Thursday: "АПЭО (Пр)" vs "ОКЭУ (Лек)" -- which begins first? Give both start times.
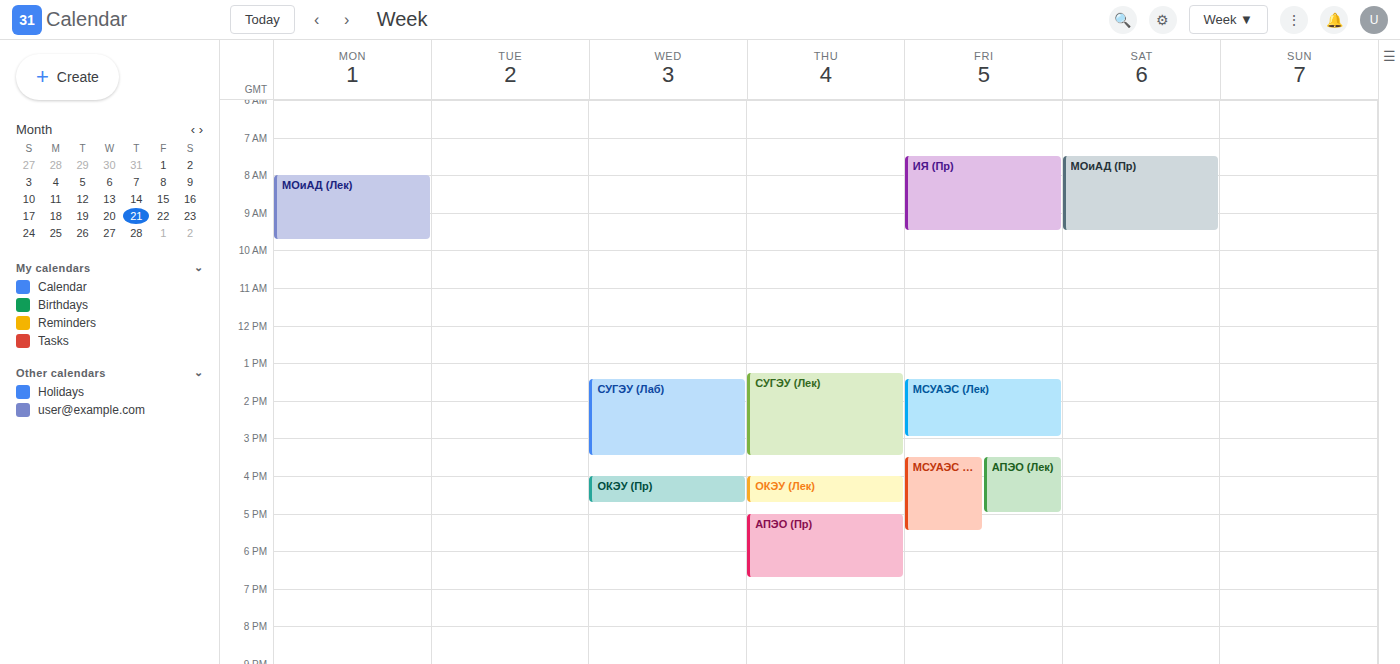
"ОКЭУ (Лек)" 4:00 PM; "АПЭО (Пр)" 5:00 PM.